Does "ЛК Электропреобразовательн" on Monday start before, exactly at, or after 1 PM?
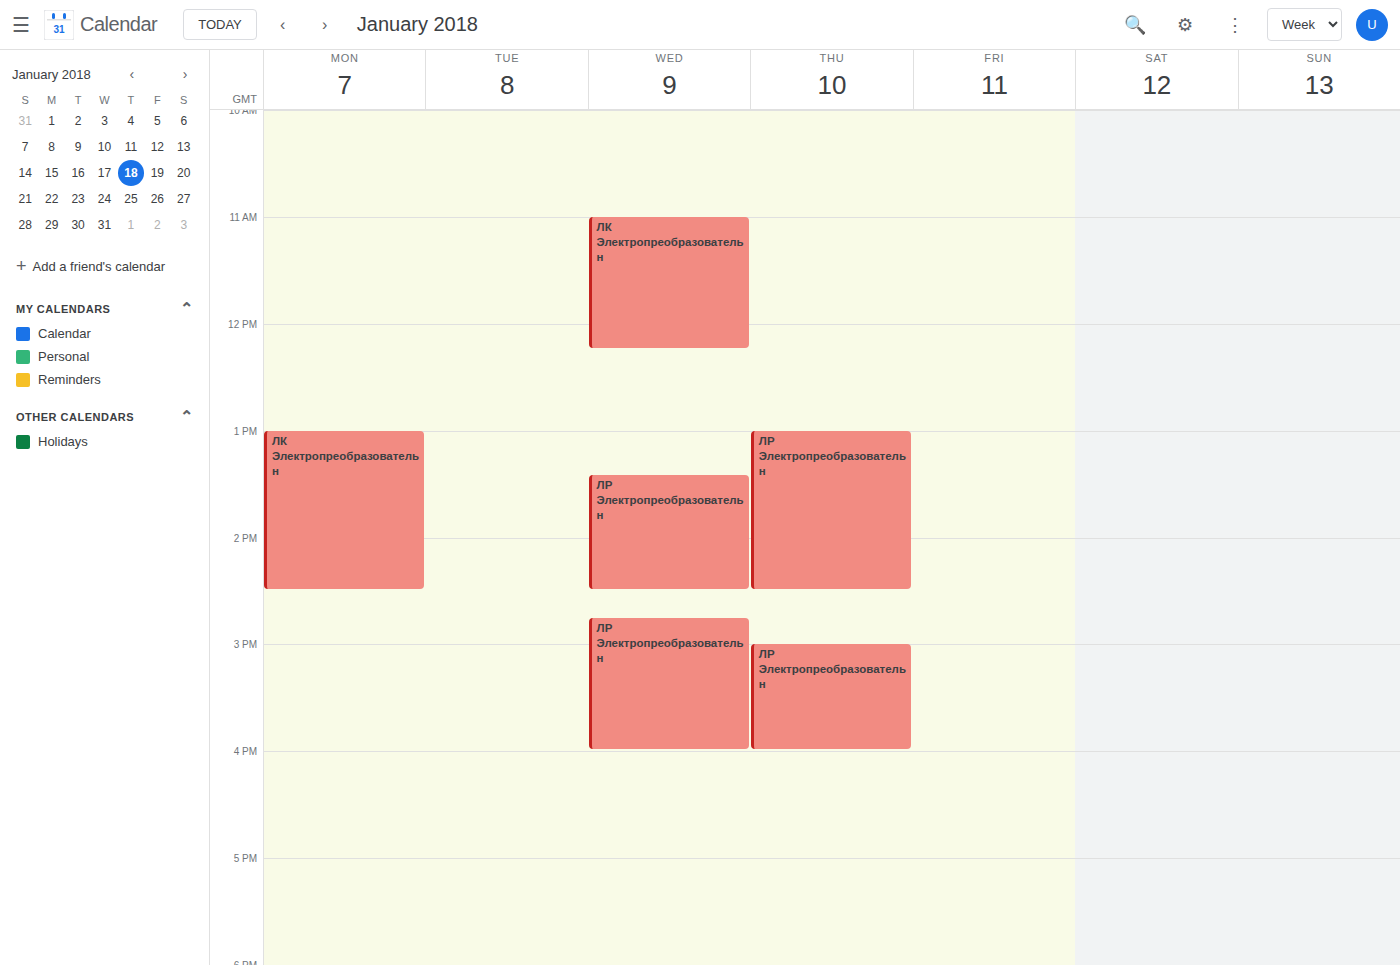
1:00 PM -- exactly at 1 PM, on the 1 PM line.